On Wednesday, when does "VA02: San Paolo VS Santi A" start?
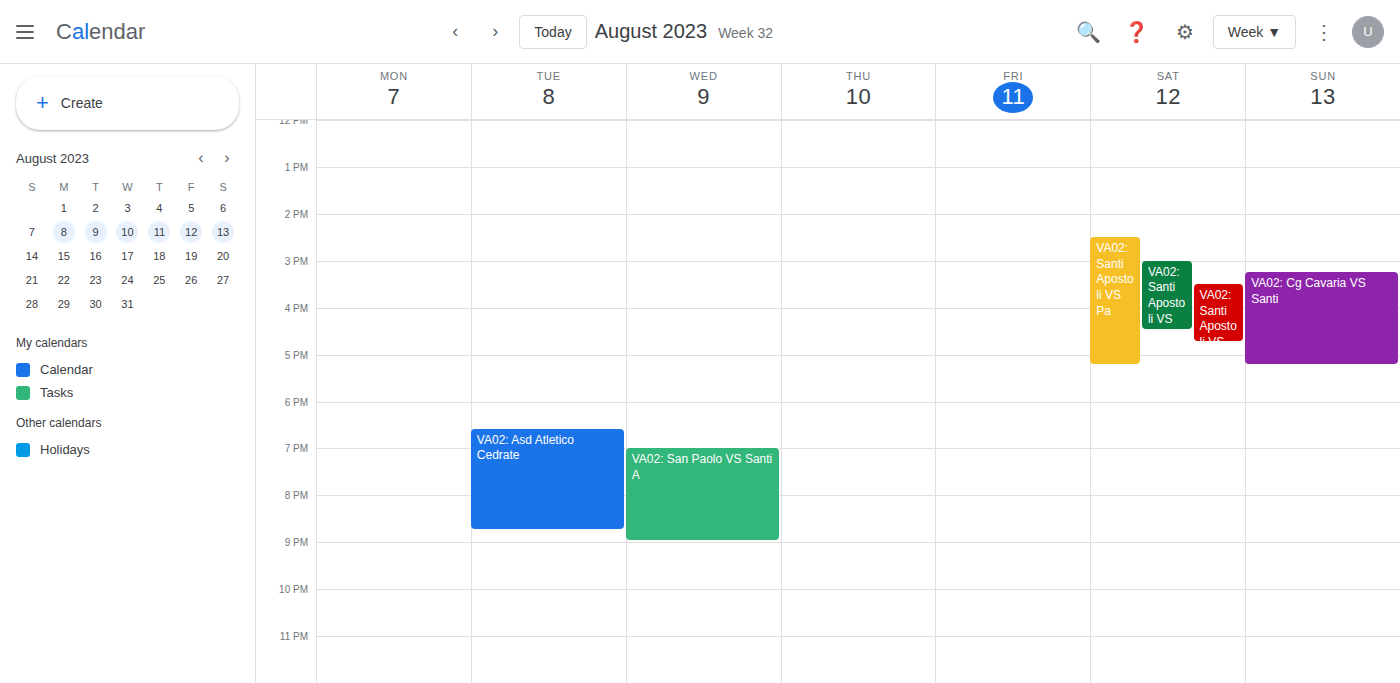
7:00 PM